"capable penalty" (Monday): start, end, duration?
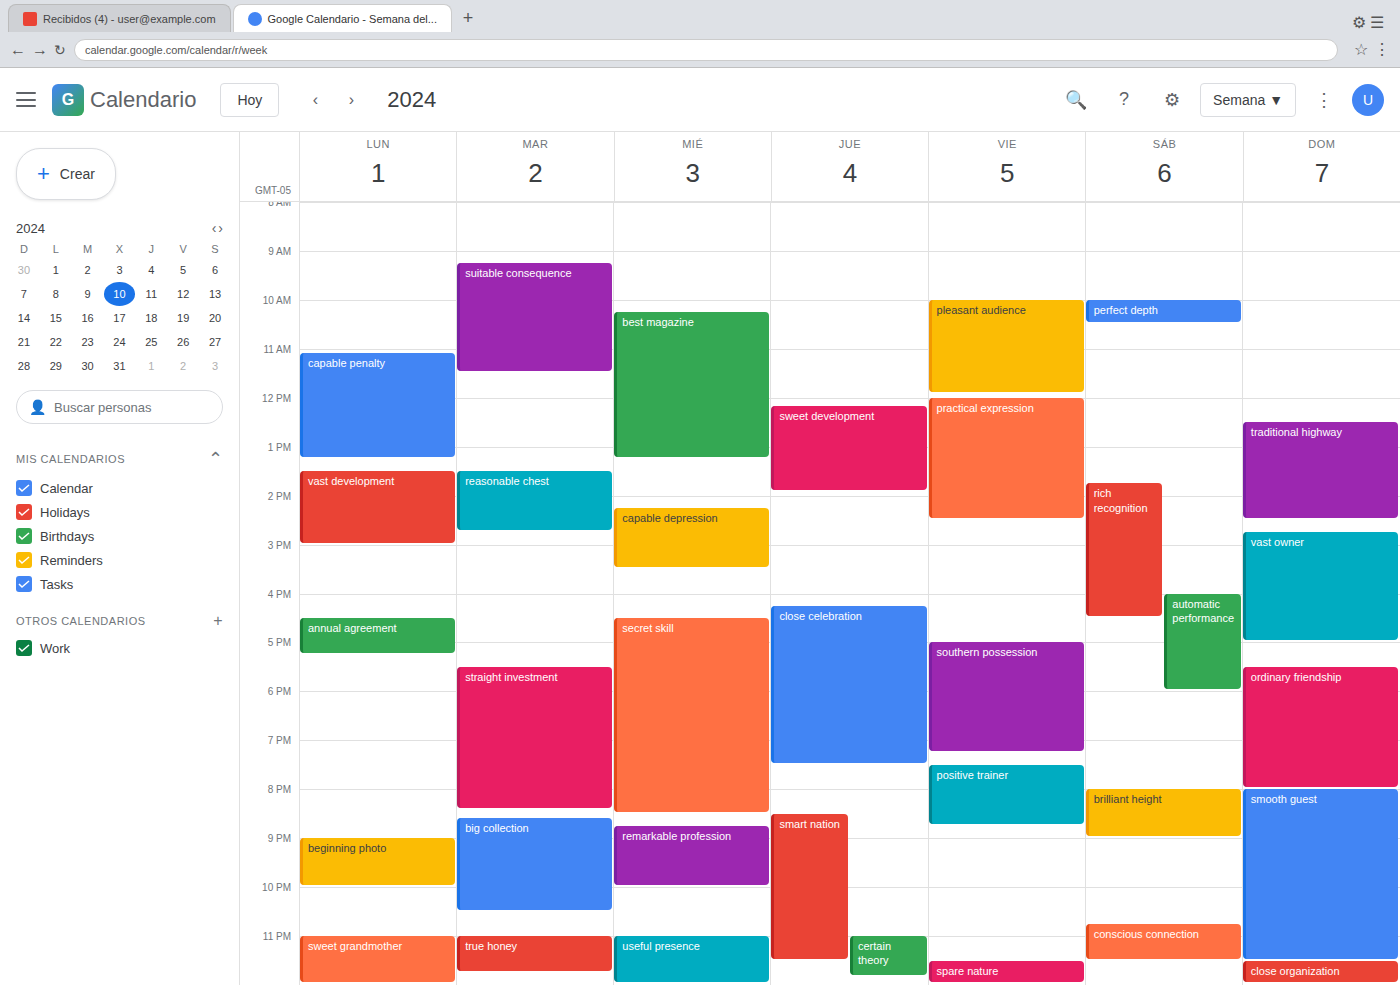
11:05 to 13:15, 2 hours 10 minutes